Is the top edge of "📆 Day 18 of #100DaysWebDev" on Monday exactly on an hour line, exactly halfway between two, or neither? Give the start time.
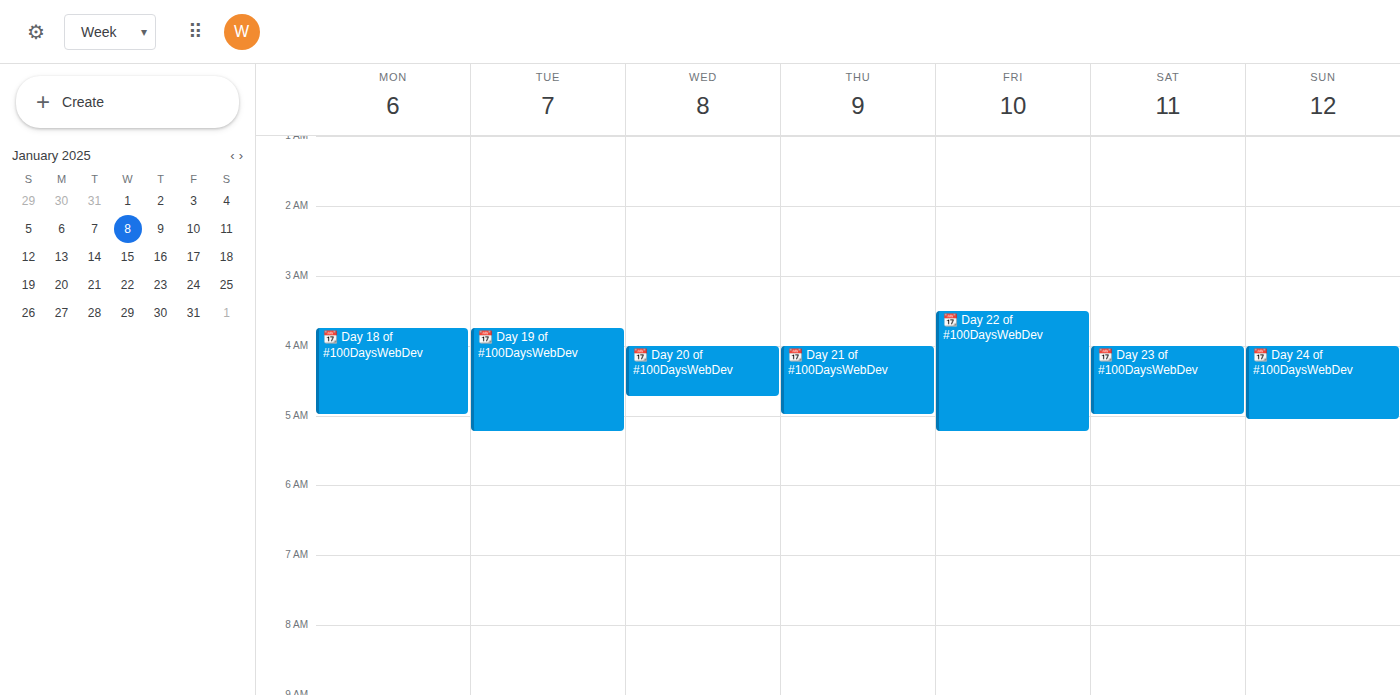
03:45 -- neither: three quarters of the way from the 03:00 line to the 04:00 line.